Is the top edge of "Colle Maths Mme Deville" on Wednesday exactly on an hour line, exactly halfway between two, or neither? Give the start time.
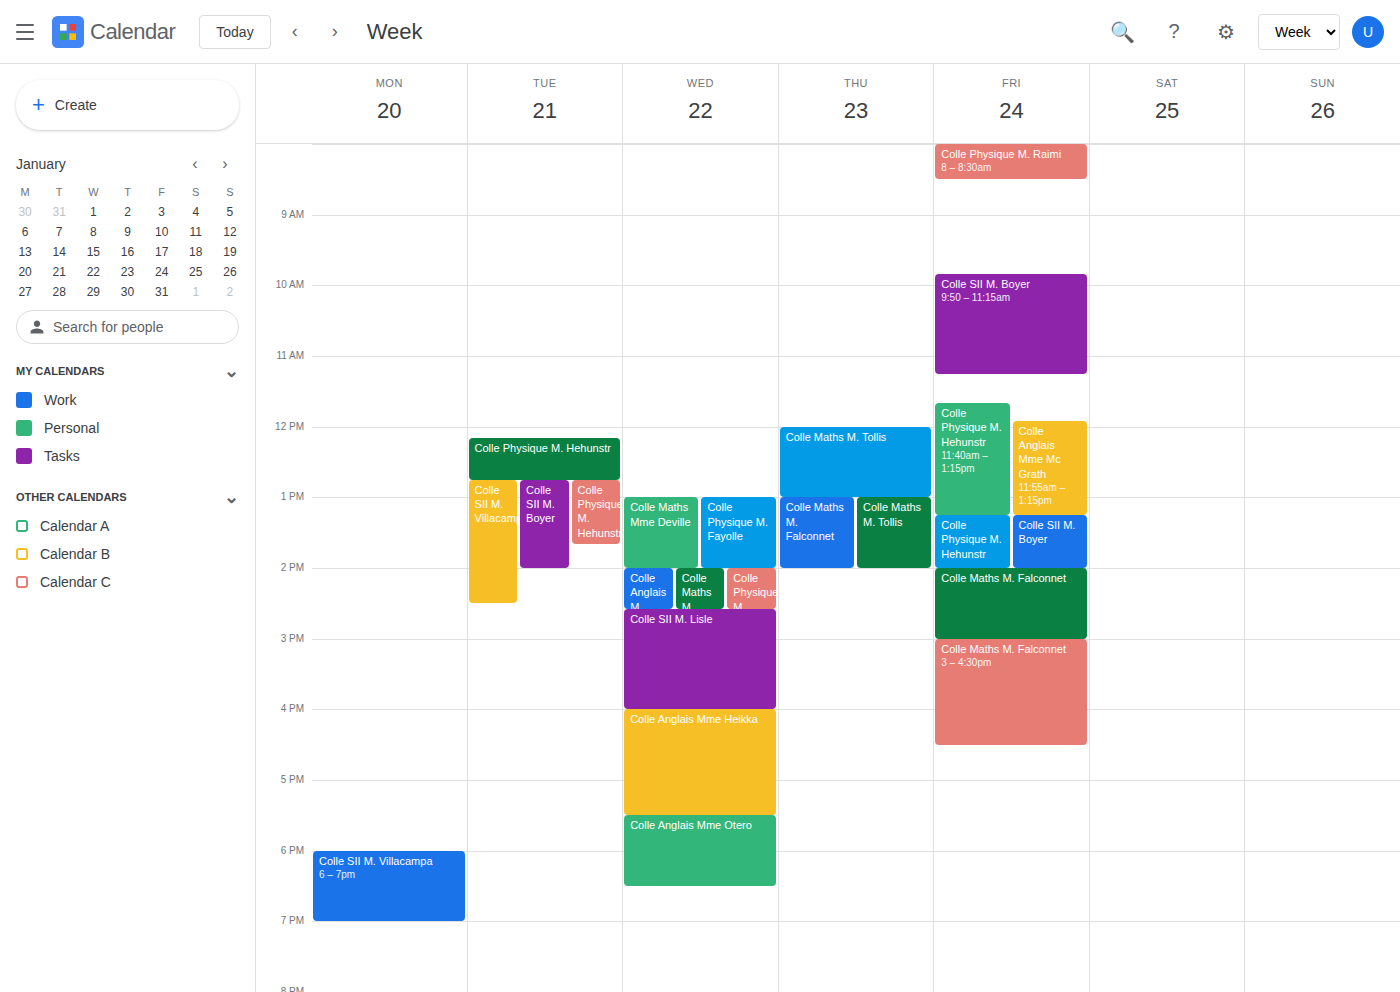
1:00 PM -- exactly on the 1 PM line.